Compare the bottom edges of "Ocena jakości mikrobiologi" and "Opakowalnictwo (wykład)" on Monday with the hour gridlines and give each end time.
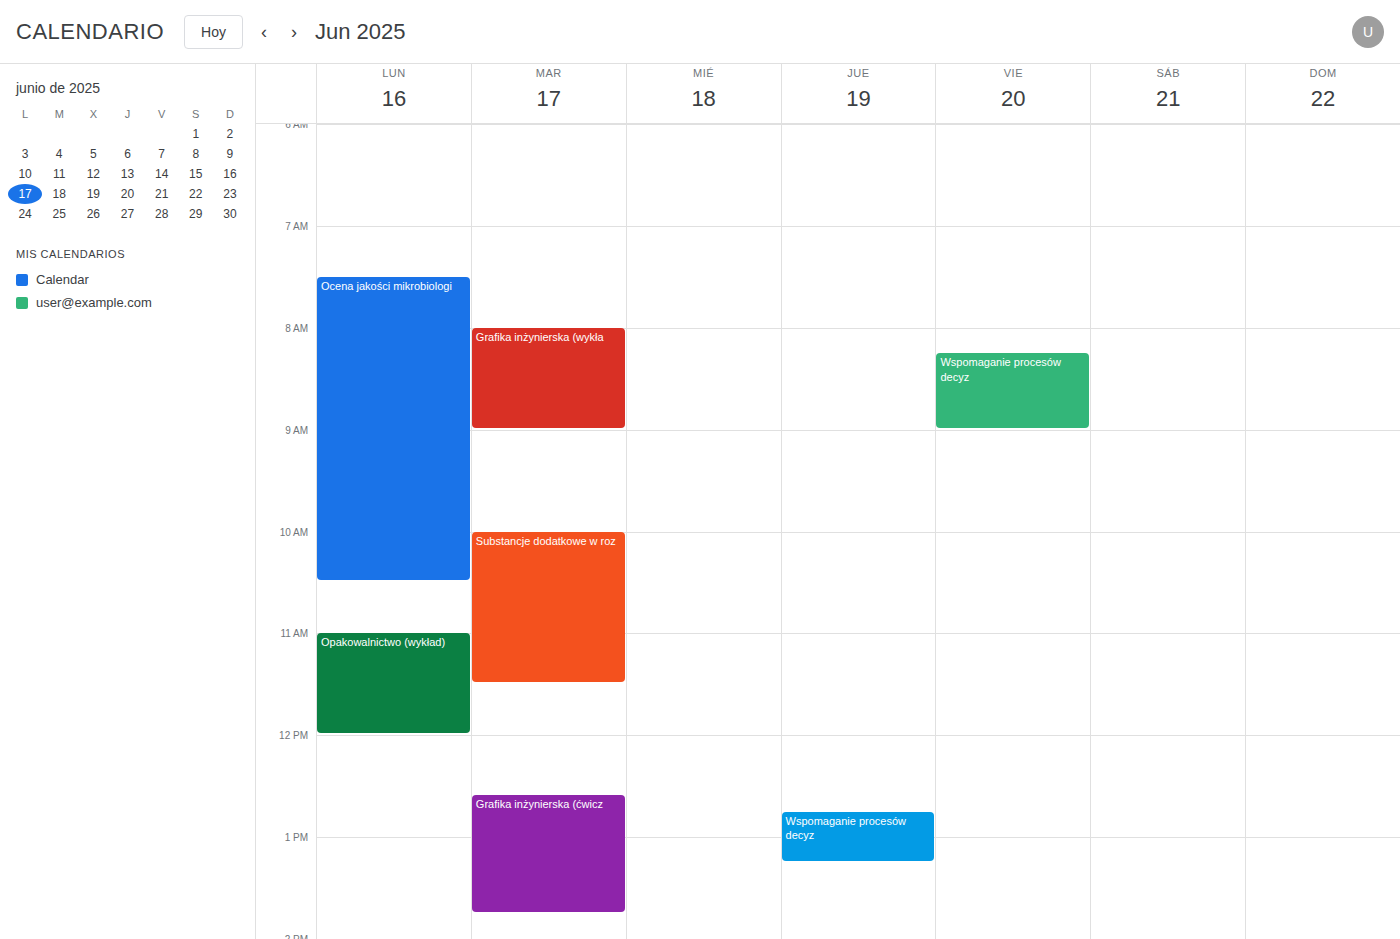
"Ocena jakości mikrobiologi": 10:30 AM, halfway between the 10 AM and 11 AM lines. "Opakowalnictwo (wykład)": 12:00 PM, exactly on the 12 PM line.